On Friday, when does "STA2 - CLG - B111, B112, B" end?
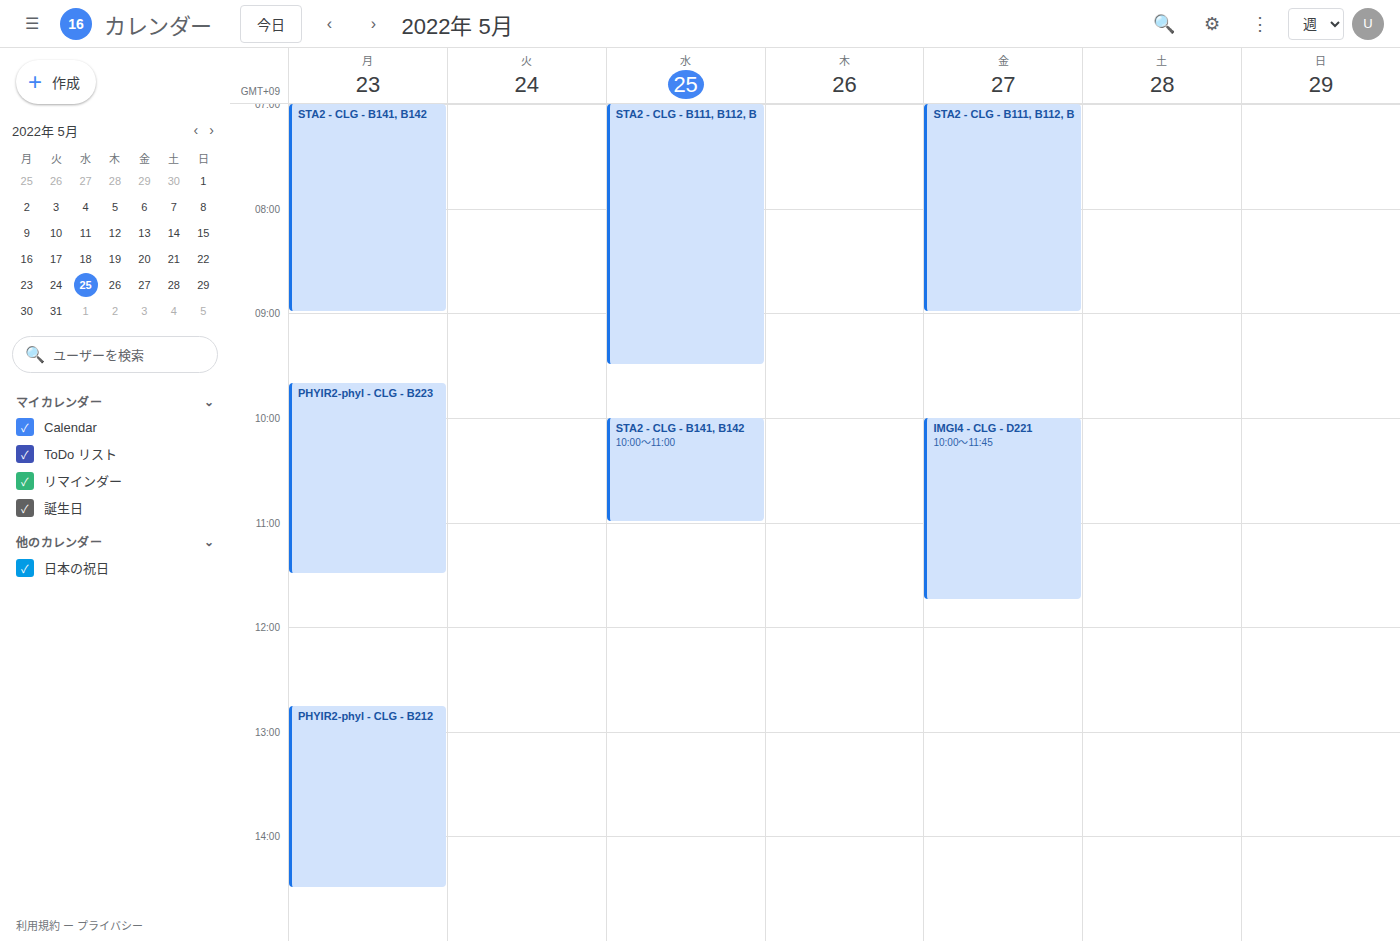
9:00 AM